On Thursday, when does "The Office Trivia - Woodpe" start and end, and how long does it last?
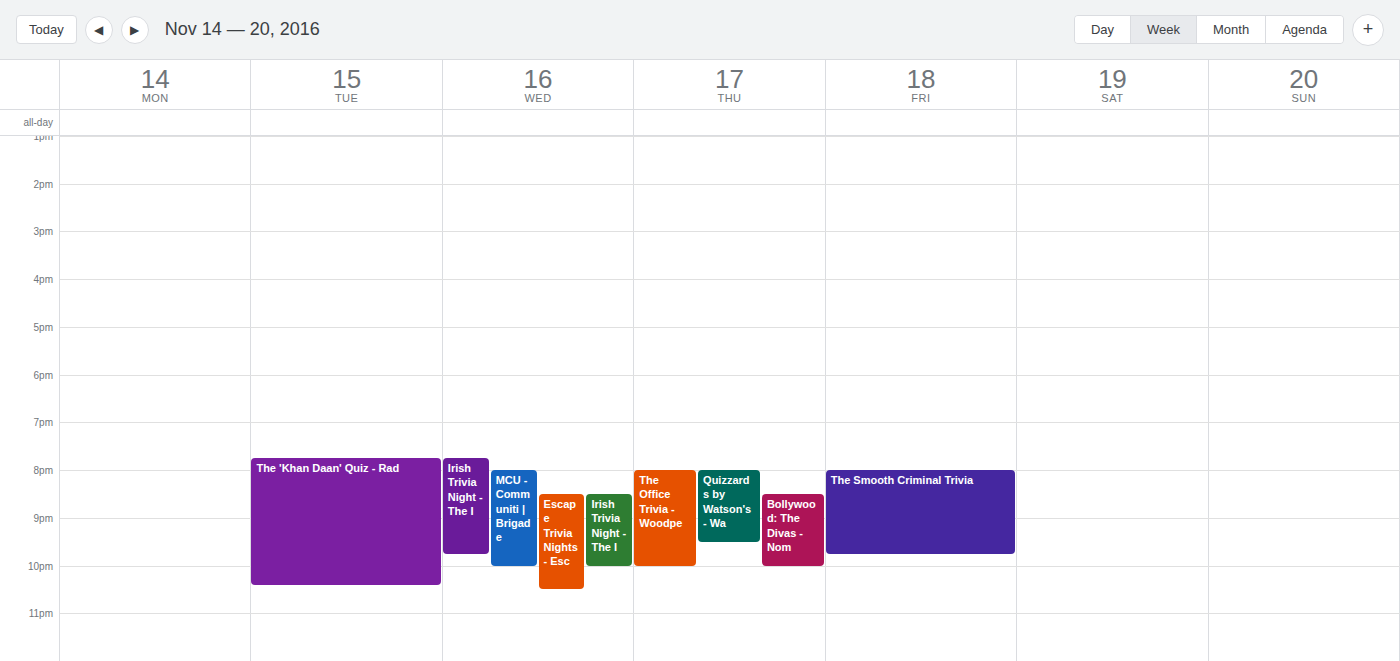
20:00 to 22:00, 2 hours